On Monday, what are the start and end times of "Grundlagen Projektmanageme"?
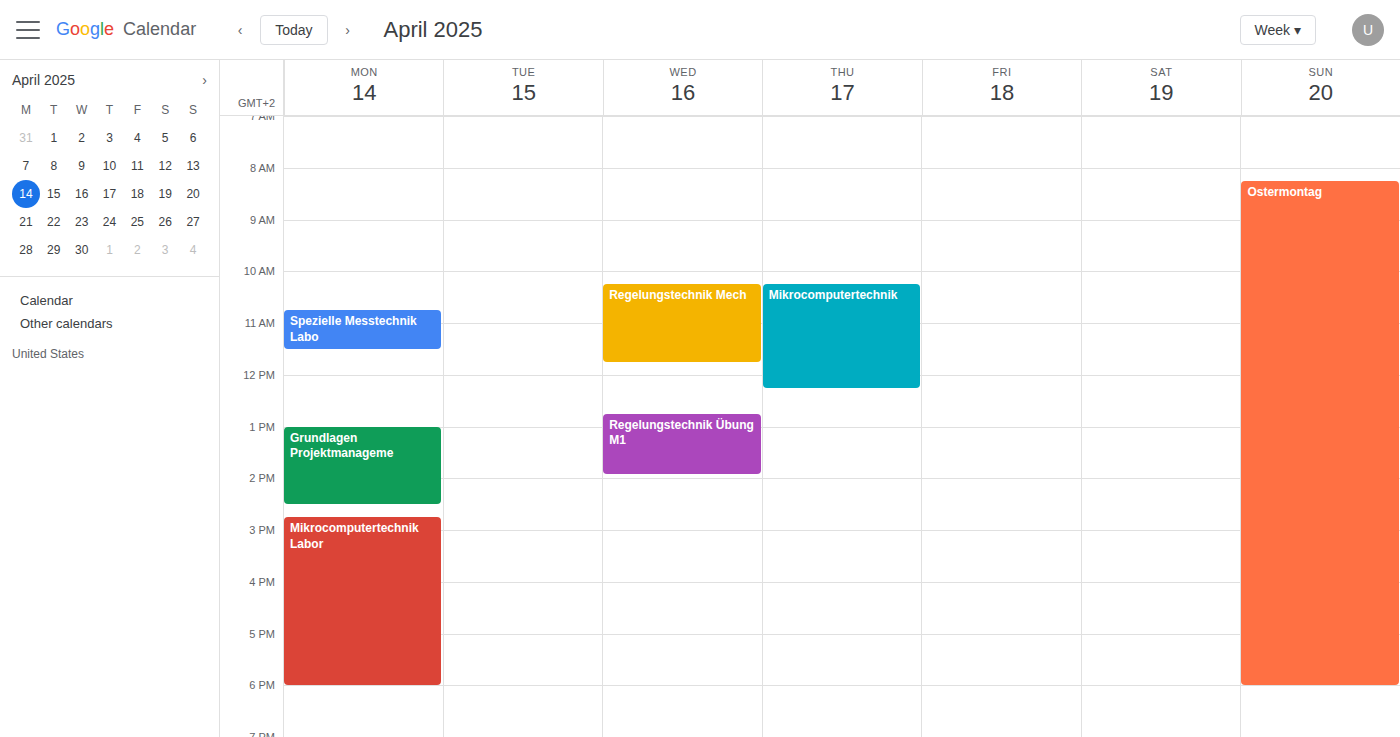
1:00 PM to 2:30 PM